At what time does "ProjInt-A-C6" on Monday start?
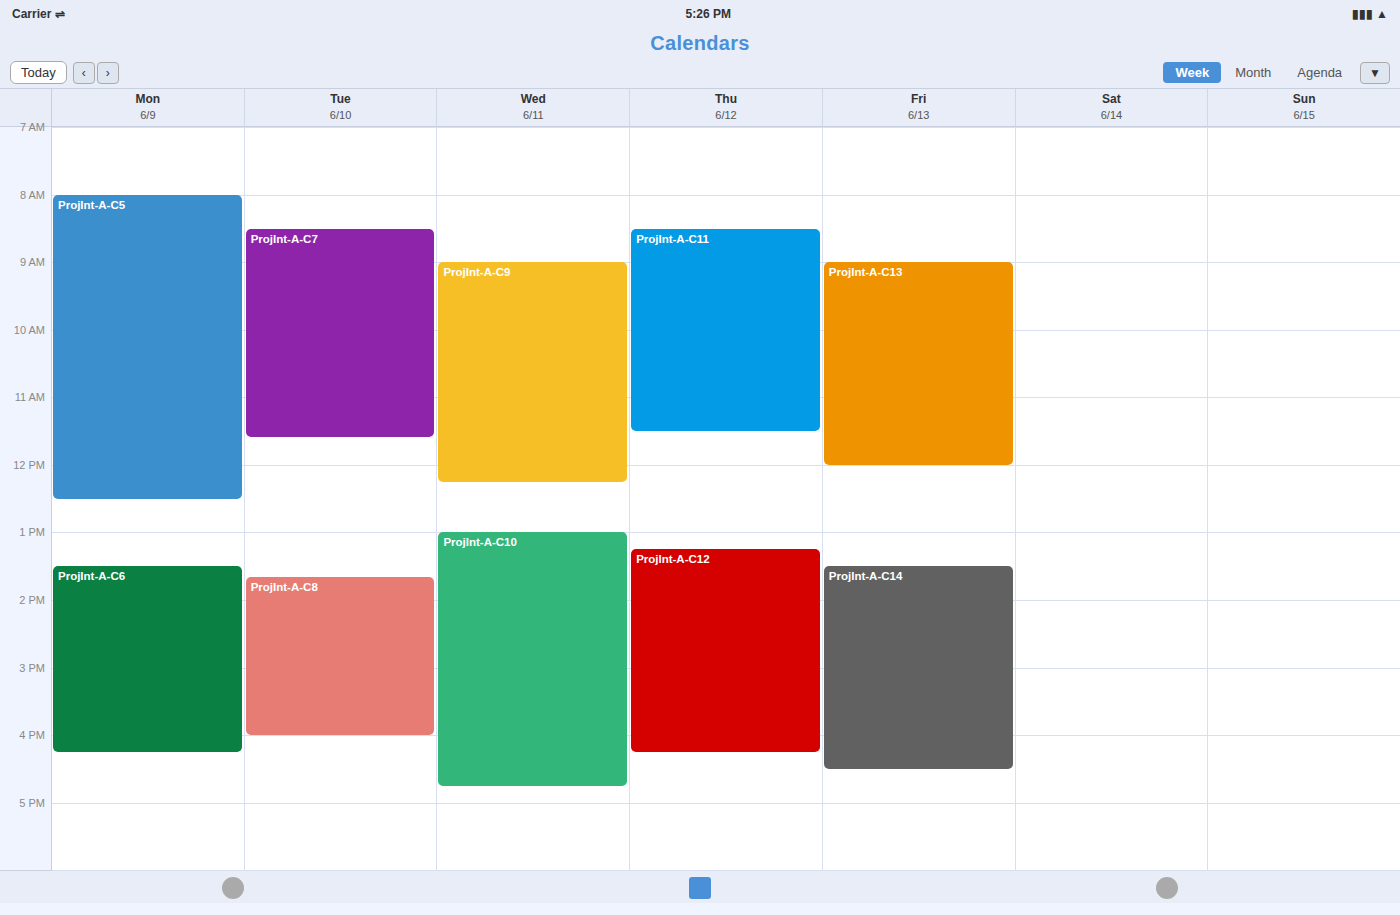
1:30 PM